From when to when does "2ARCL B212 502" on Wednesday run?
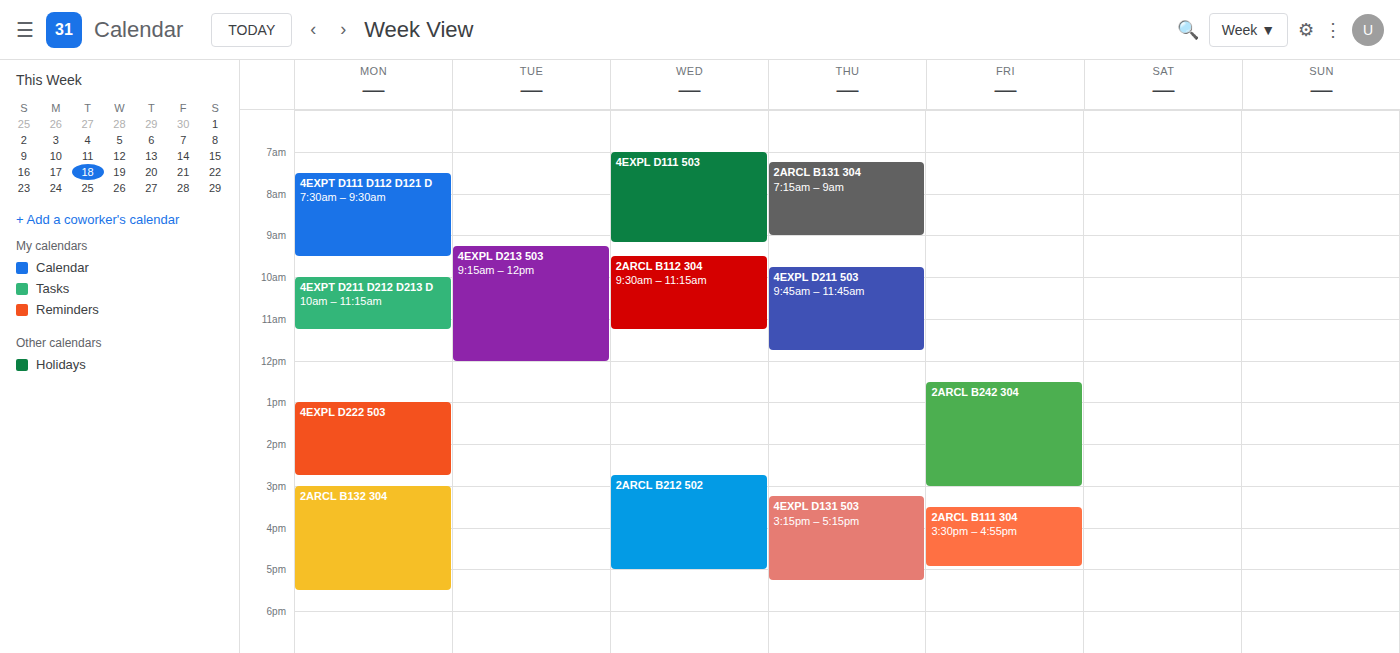
2:45 PM to 5:00 PM